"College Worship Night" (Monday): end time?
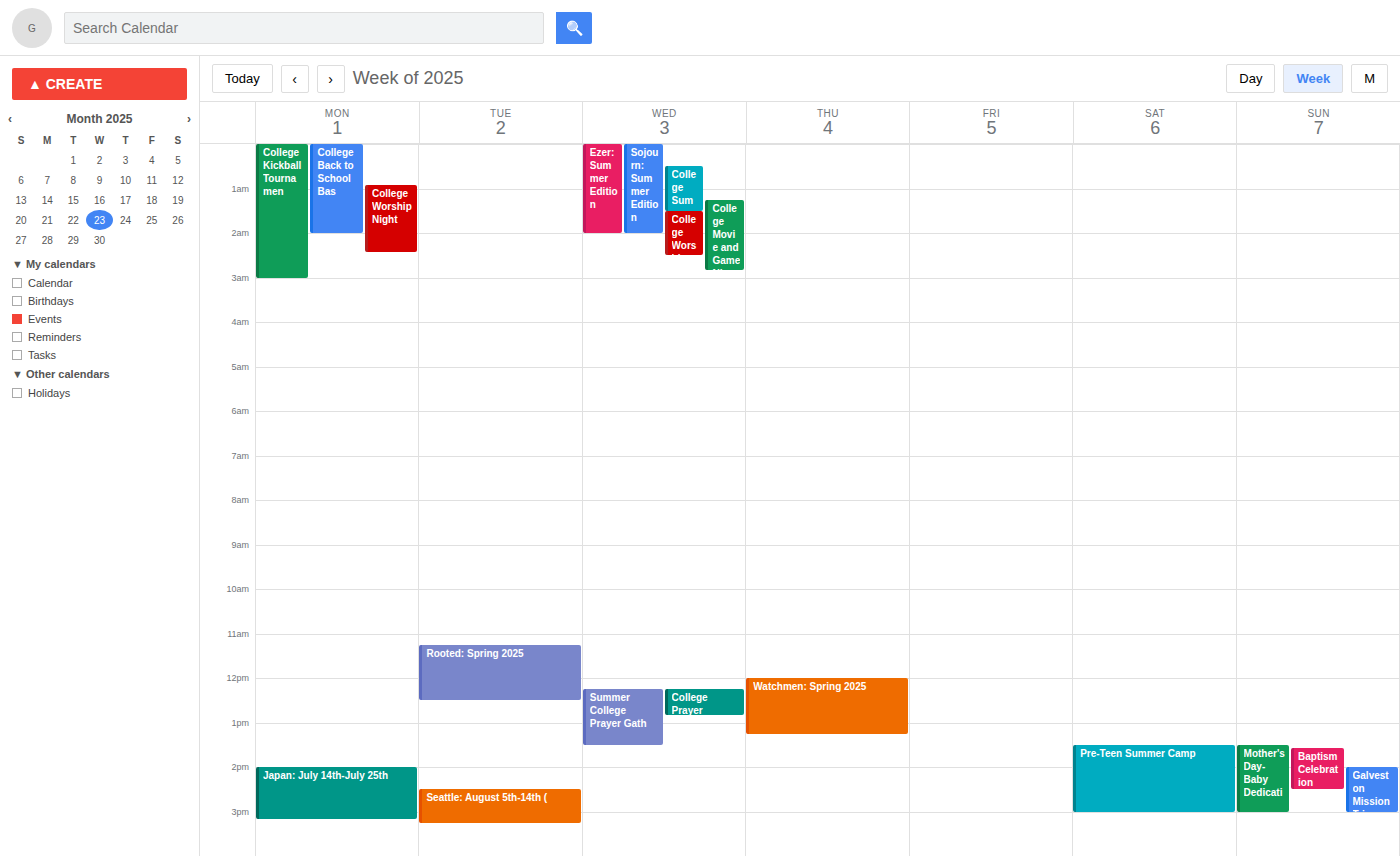
2:25 AM